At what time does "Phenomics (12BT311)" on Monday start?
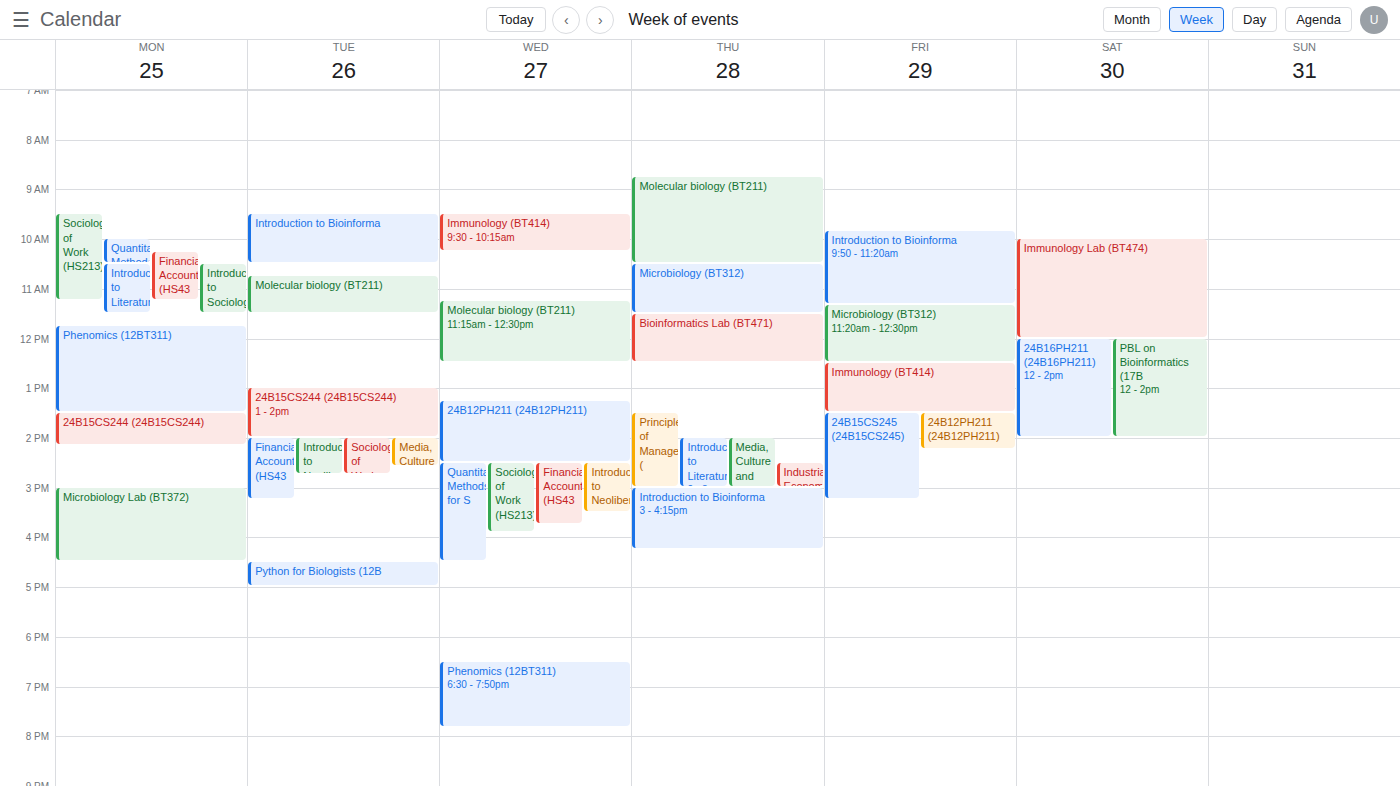
11:45 AM